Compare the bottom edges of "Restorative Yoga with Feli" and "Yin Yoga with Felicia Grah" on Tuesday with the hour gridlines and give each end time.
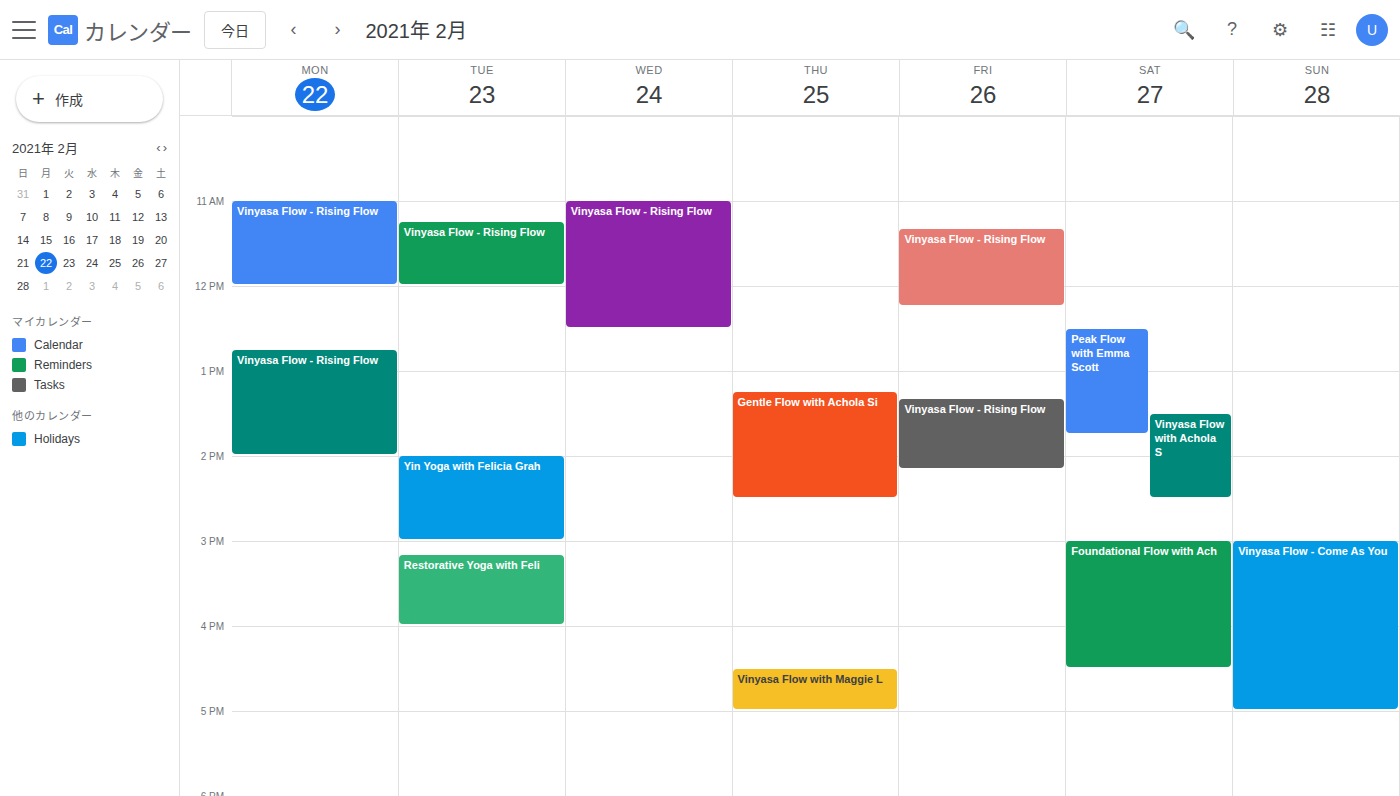
"Restorative Yoga with Feli": 16:00, exactly on the 16:00 line. "Yin Yoga with Felicia Grah": 15:00, exactly on the 15:00 line.